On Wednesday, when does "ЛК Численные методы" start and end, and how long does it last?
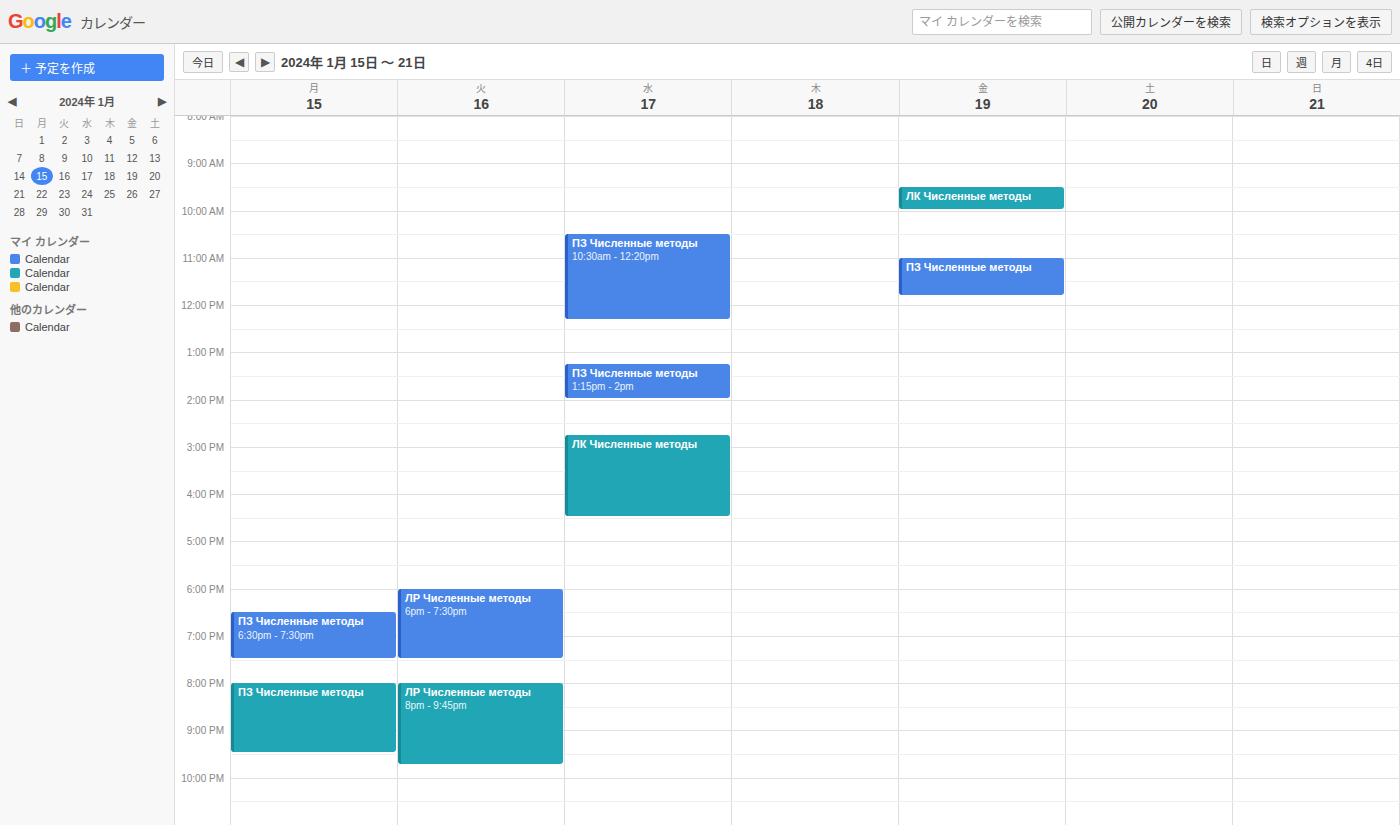
14:45 to 16:30, 1 hour 45 minutes